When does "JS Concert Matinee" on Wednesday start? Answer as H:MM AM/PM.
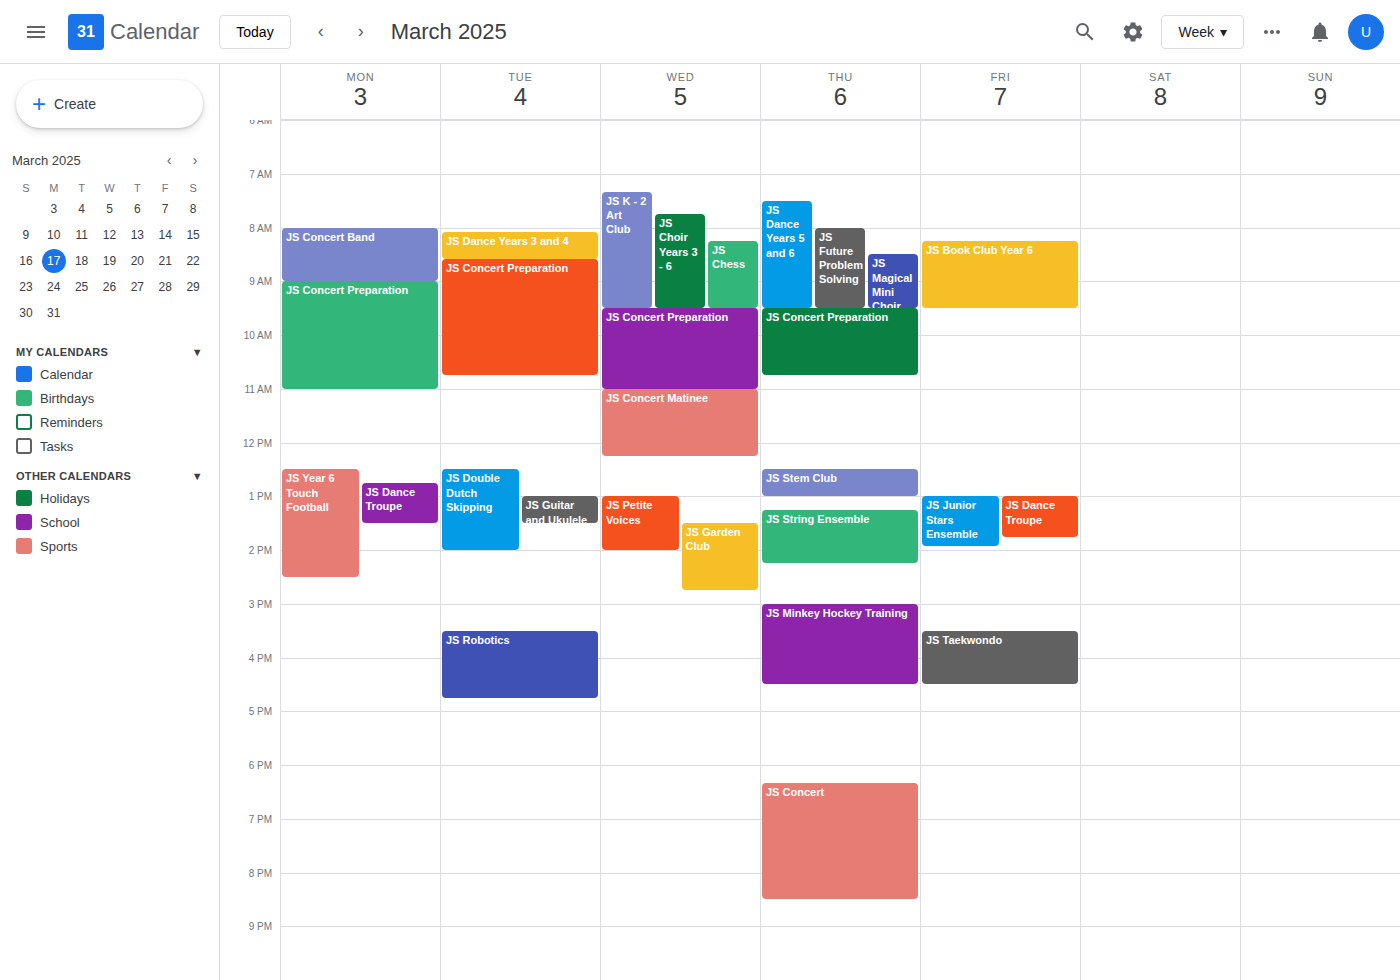
11:00 AM